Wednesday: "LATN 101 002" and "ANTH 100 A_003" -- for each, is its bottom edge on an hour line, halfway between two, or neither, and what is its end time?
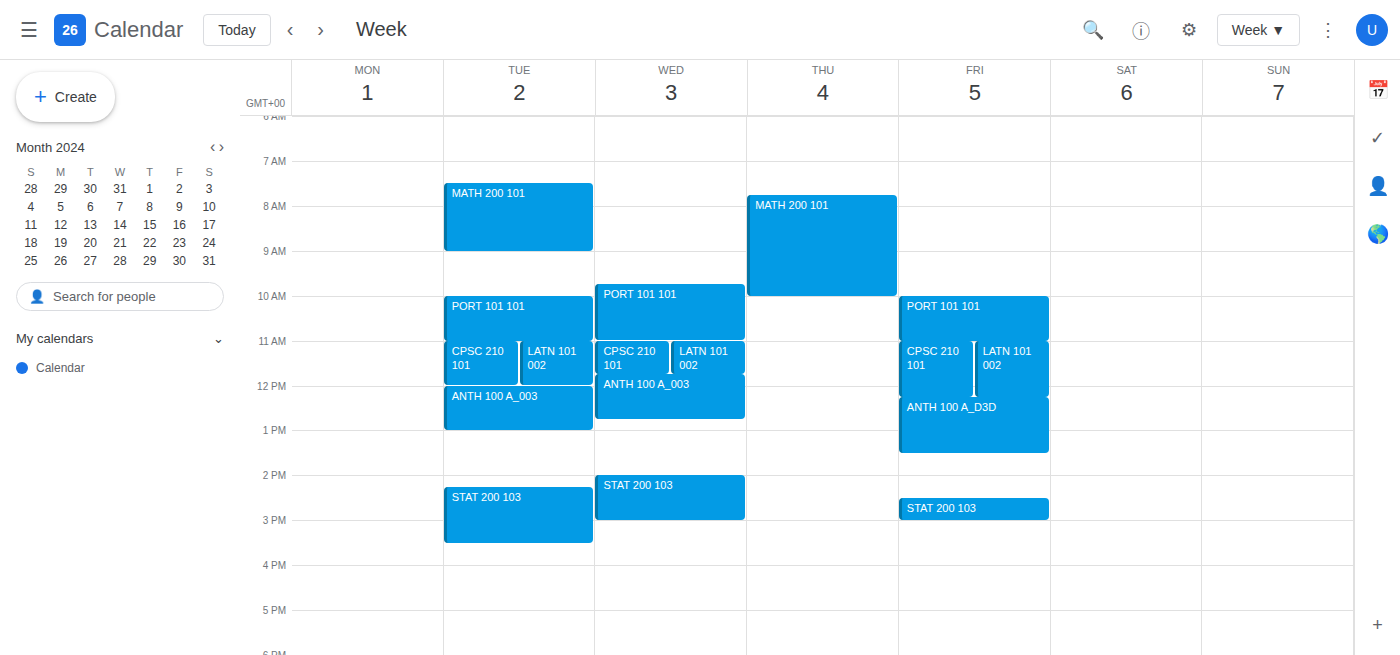
"LATN 101 002": 11:45 AM, neither: three quarters of the way from the 11 AM line to the 12 PM line. "ANTH 100 A_003": 12:45 PM, neither: three quarters of the way from the 12 PM line to the 1 PM line.